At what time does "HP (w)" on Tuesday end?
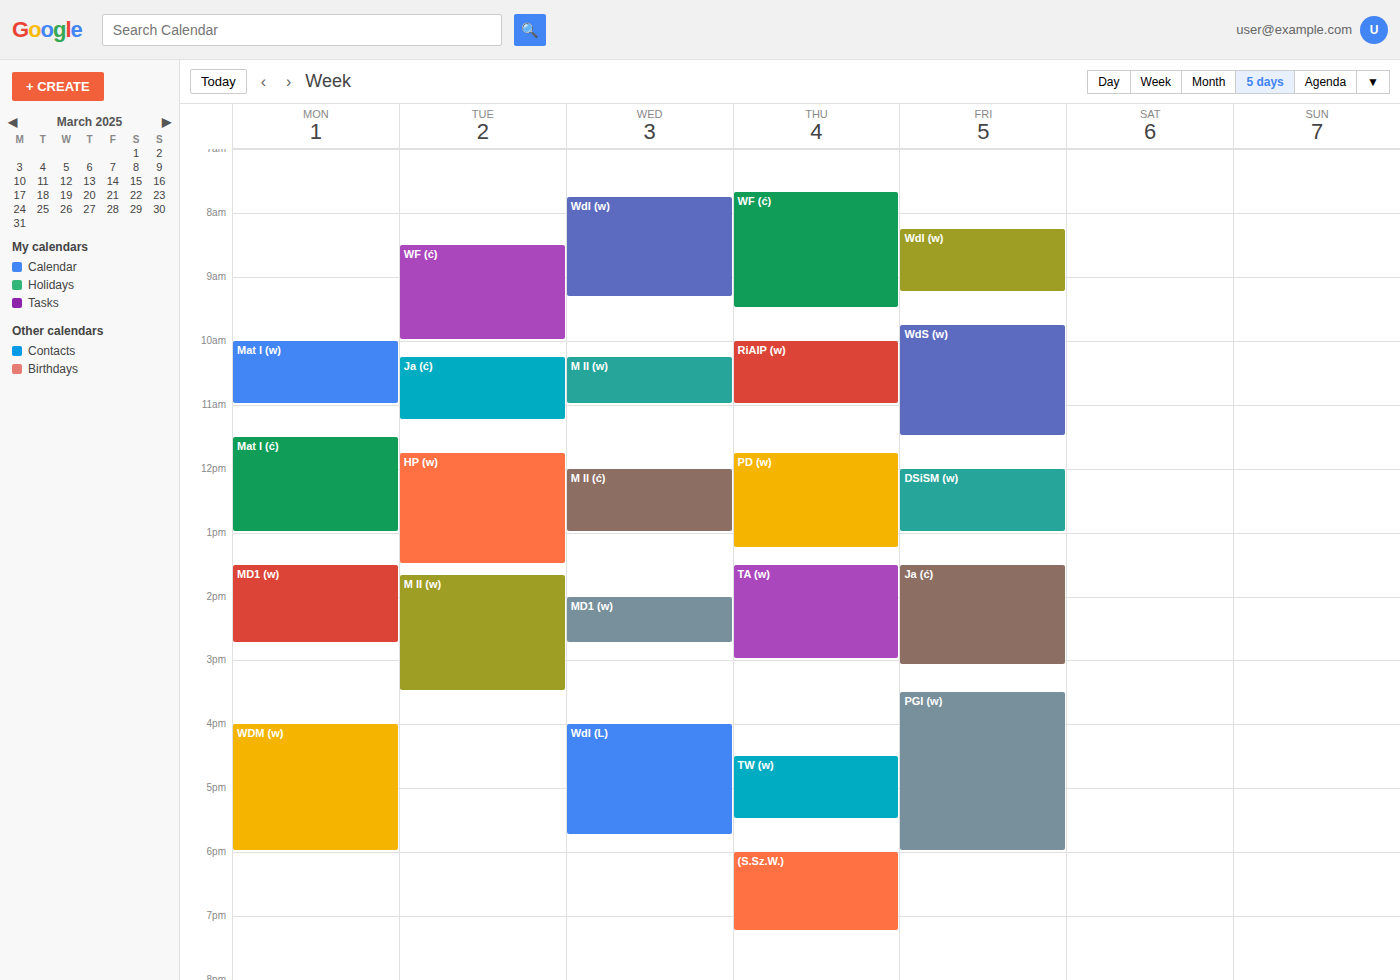
1:30 PM